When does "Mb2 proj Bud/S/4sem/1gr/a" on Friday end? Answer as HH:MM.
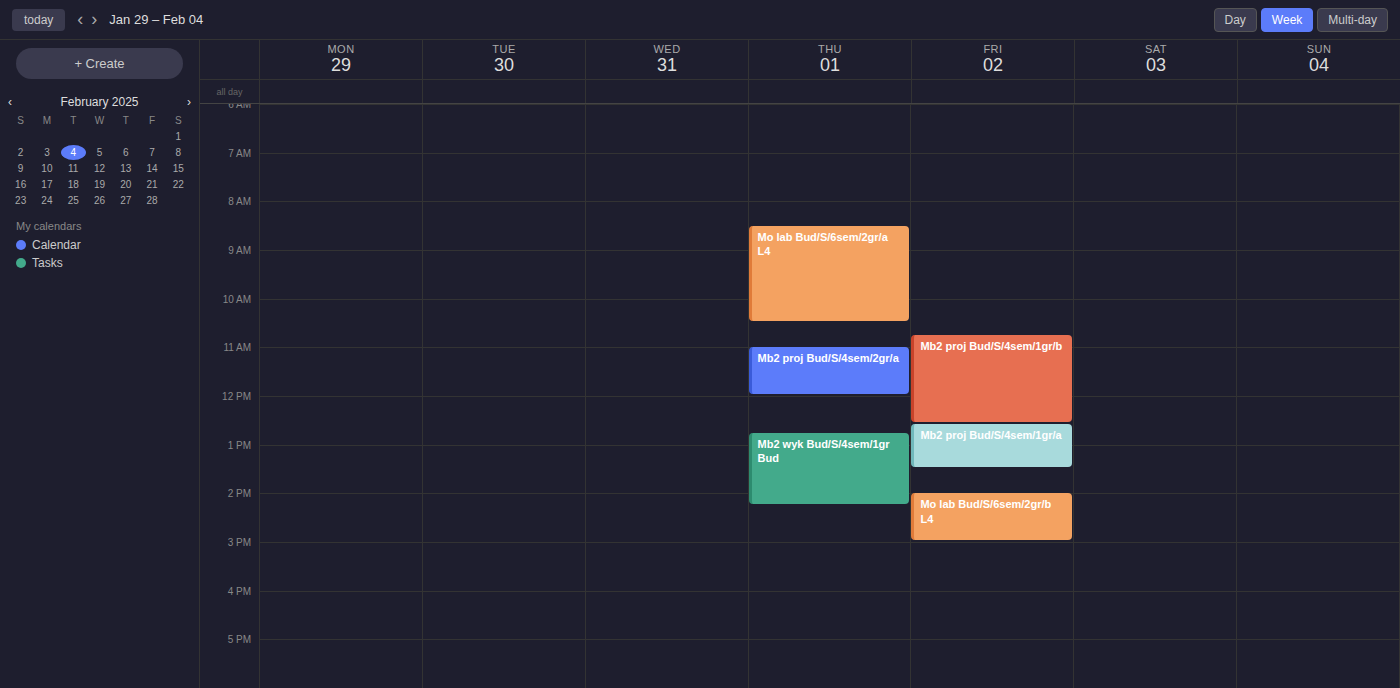
13:30